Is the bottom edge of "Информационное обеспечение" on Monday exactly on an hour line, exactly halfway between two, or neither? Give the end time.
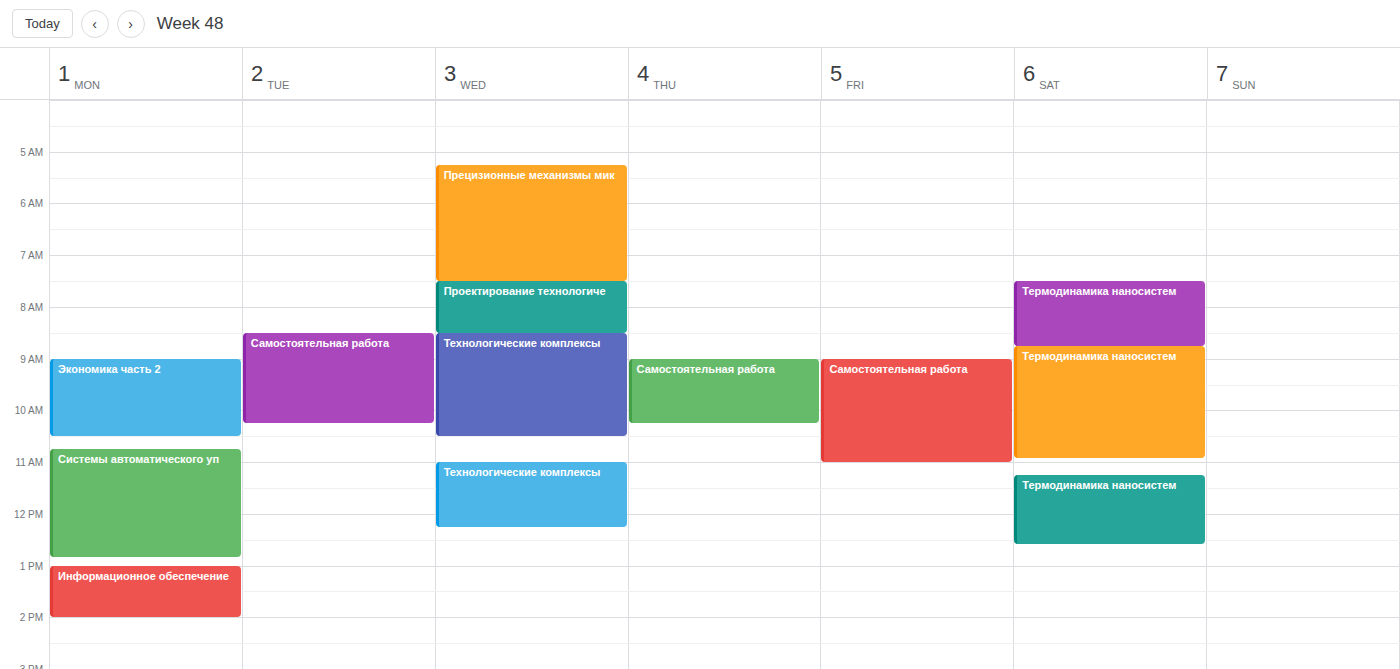
2:00 PM -- exactly on the 2 PM line.